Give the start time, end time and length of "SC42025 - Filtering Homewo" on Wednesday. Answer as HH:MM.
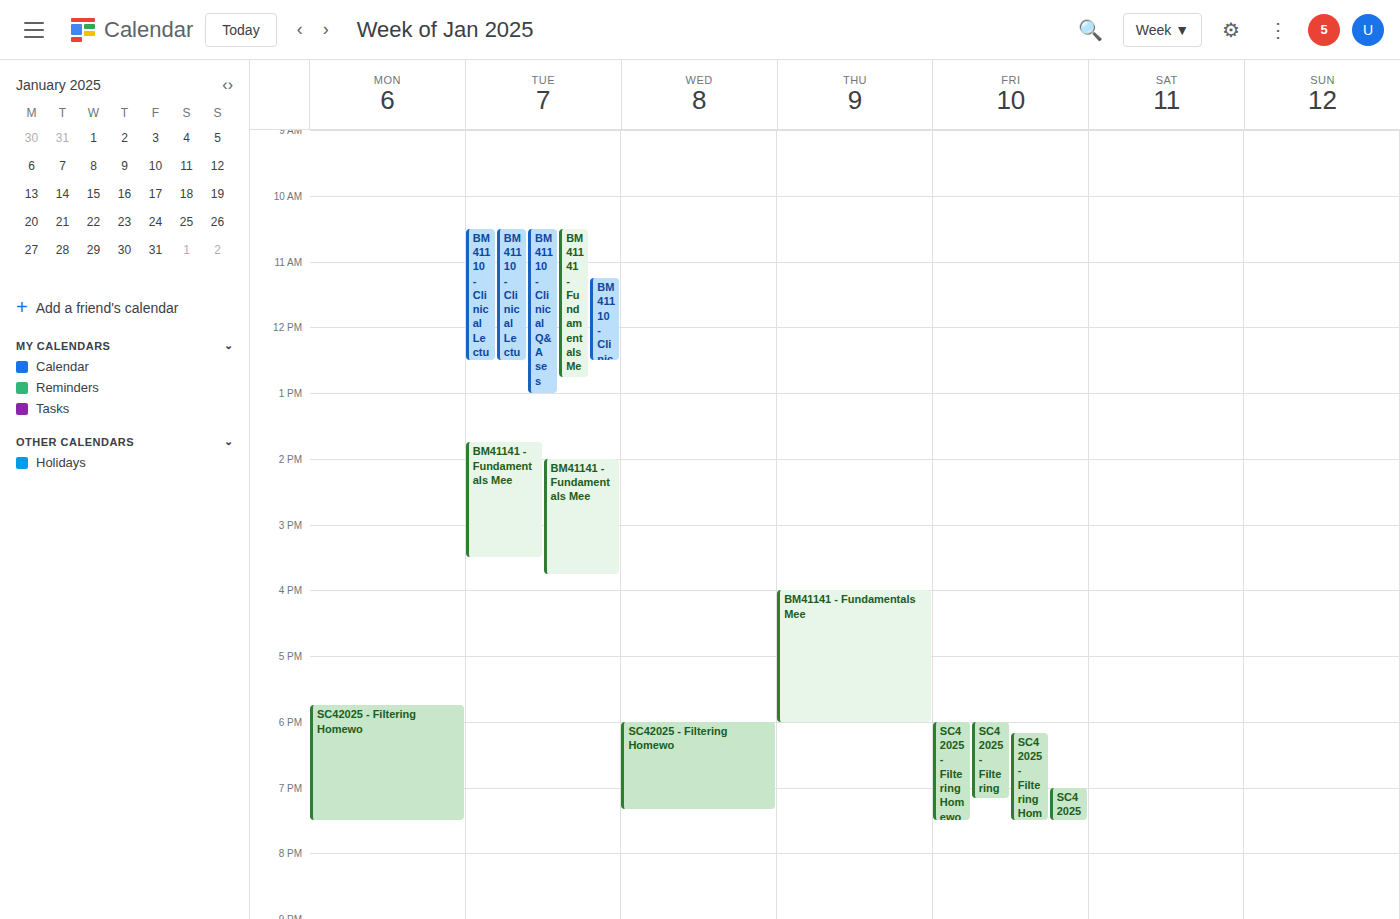
18:00 to 19:20, 1 hour 20 minutes